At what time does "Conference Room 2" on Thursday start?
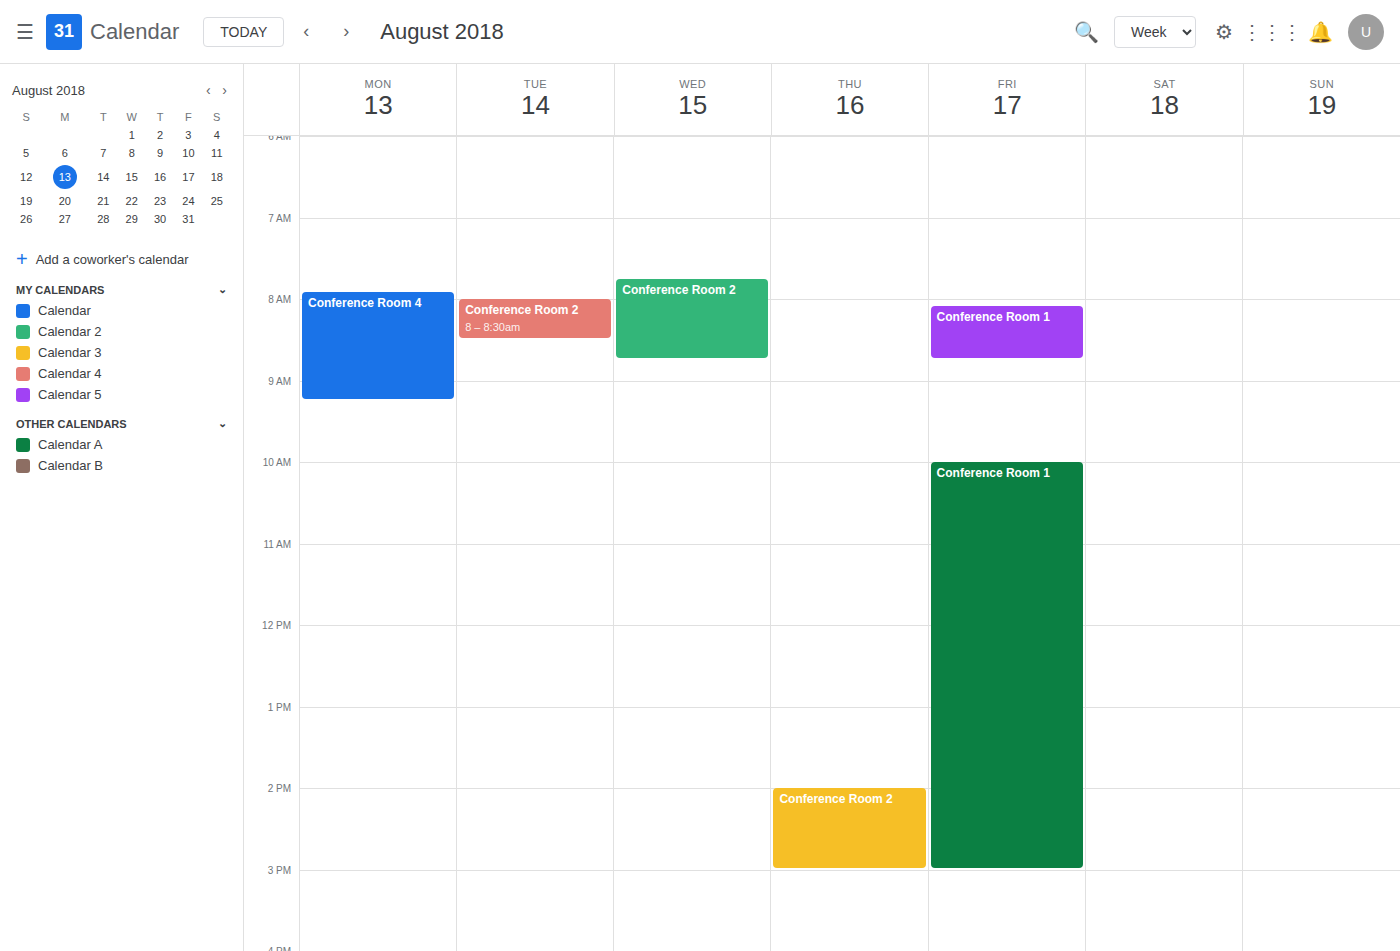
2:00 PM